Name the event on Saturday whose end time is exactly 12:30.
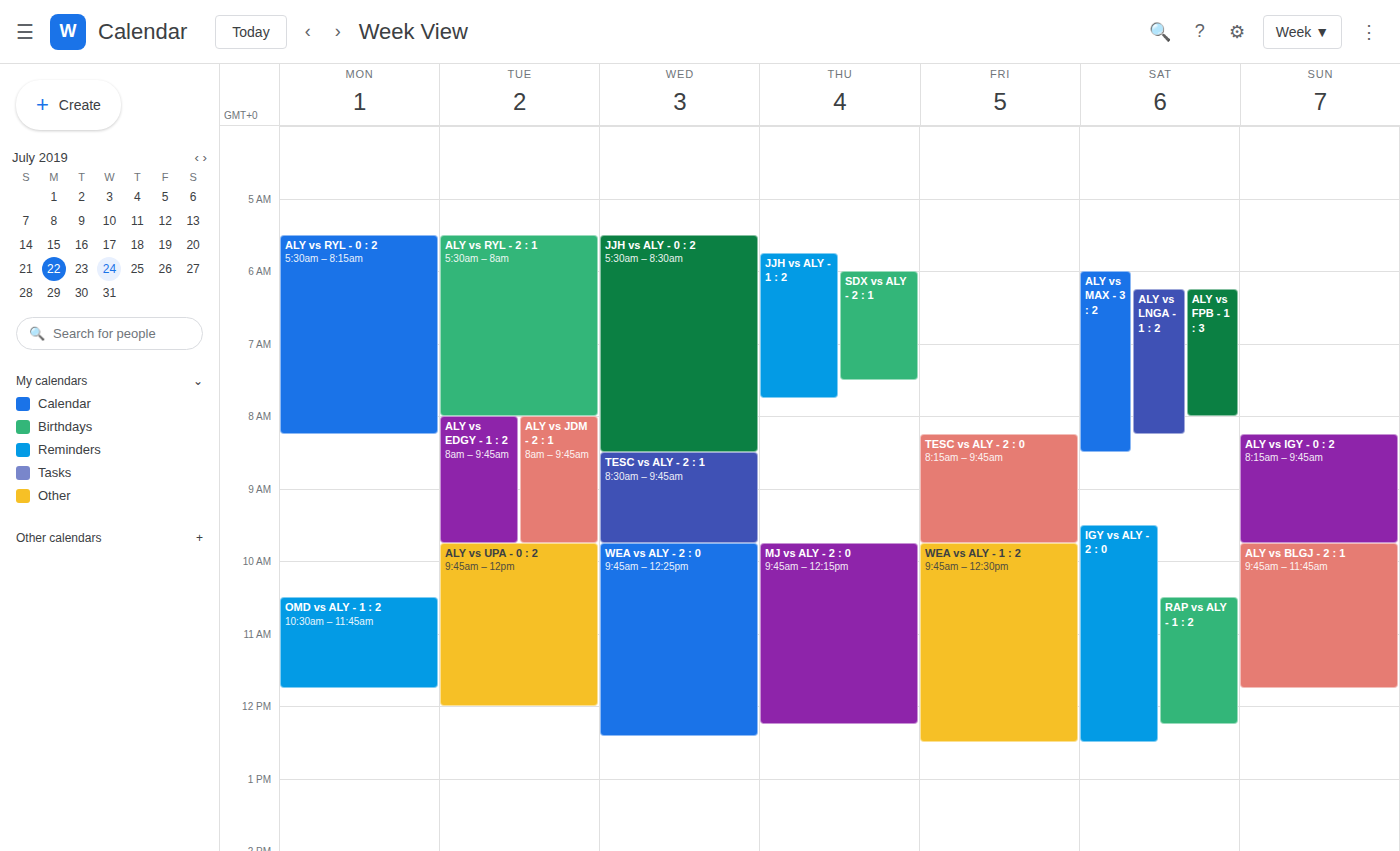
"IGY vs ALY - 2 : 0"